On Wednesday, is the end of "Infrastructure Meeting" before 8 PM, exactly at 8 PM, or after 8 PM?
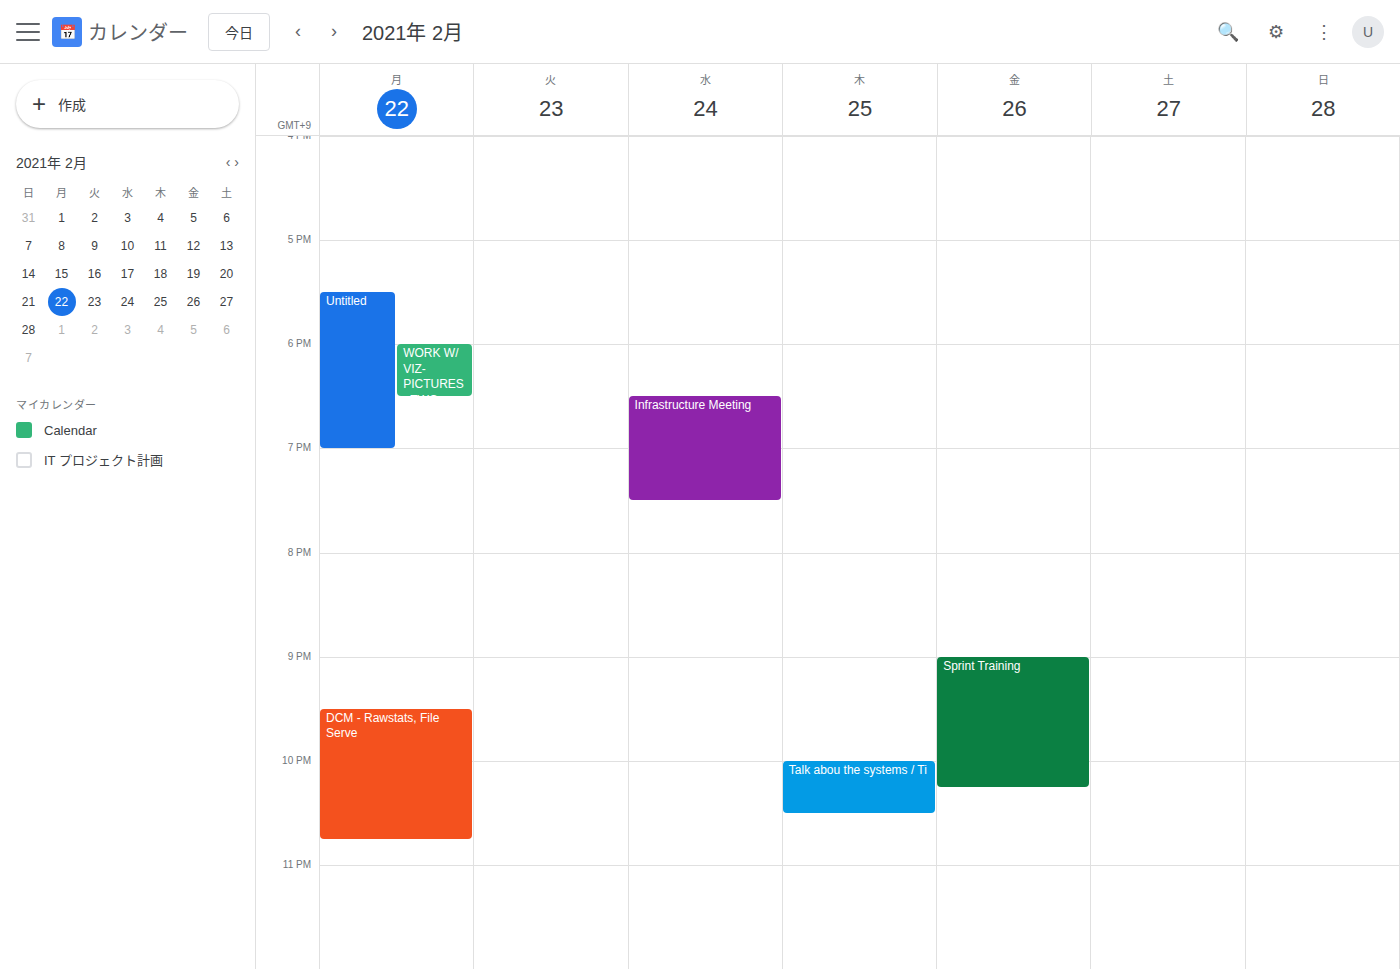
7:30 PM -- before 8 PM, 30 minutes above the 8 PM line.